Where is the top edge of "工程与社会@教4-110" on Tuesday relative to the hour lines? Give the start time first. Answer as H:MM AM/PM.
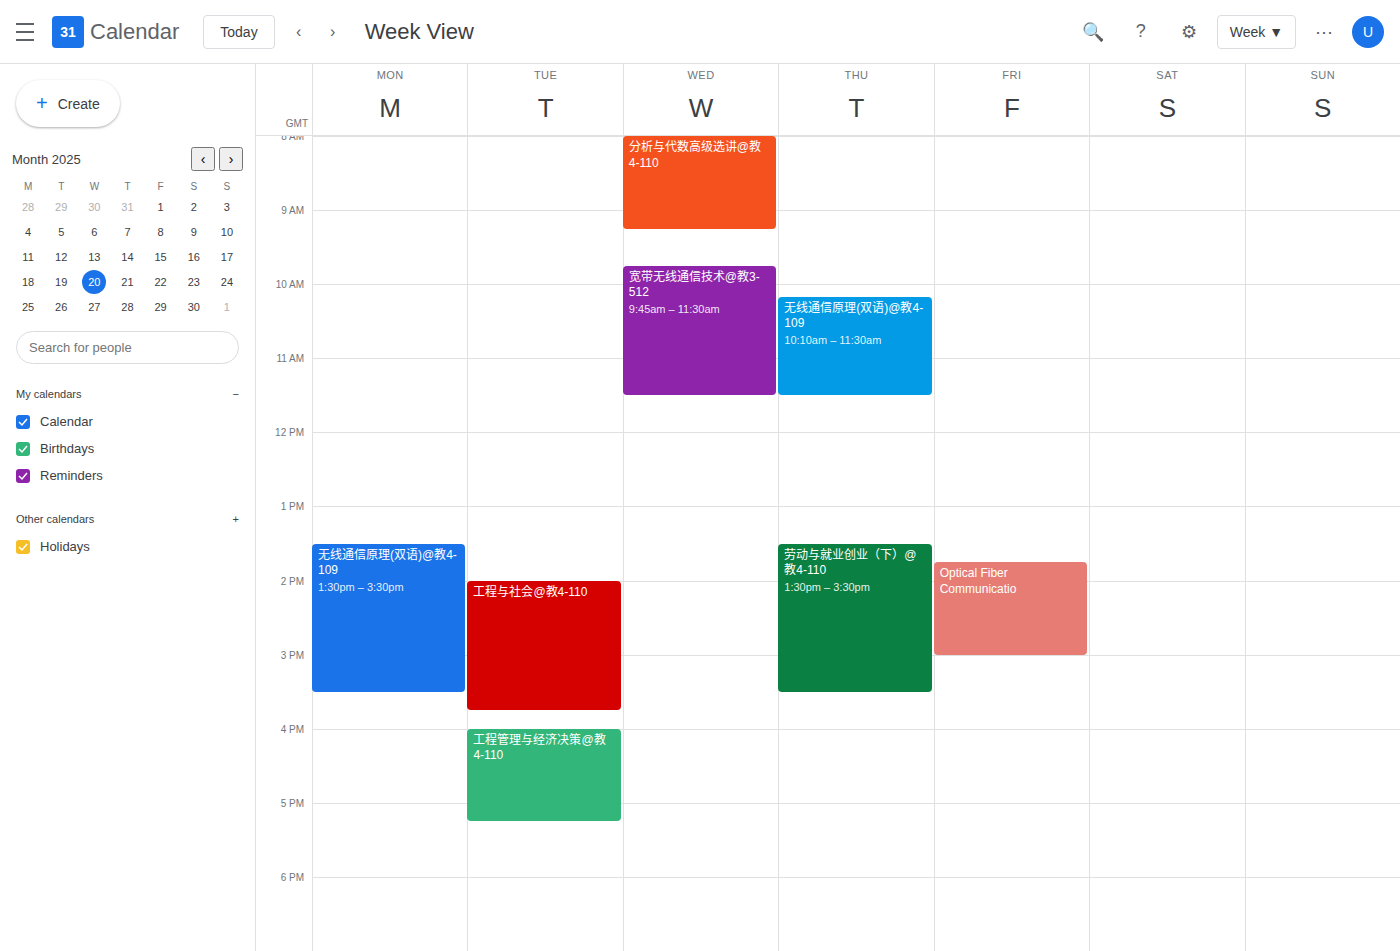
2:00 PM -- exactly on the 2 PM line.